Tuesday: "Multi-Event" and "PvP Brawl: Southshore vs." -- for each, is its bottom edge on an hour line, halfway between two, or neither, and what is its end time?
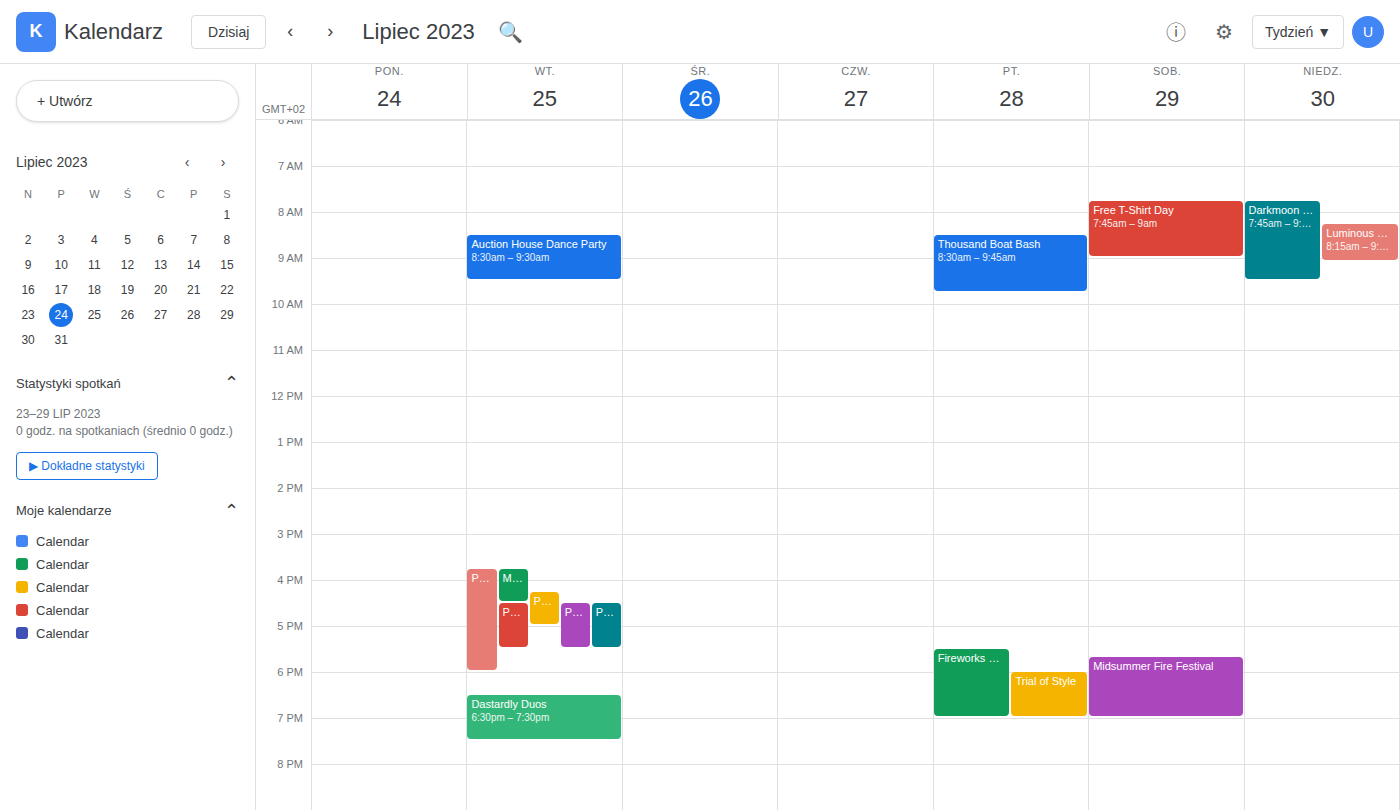
"Multi-Event": 4:30 PM, halfway between the 4 PM and 5 PM lines. "PvP Brawl: Southshore vs.": 5:30 PM, halfway between the 5 PM and 6 PM lines.